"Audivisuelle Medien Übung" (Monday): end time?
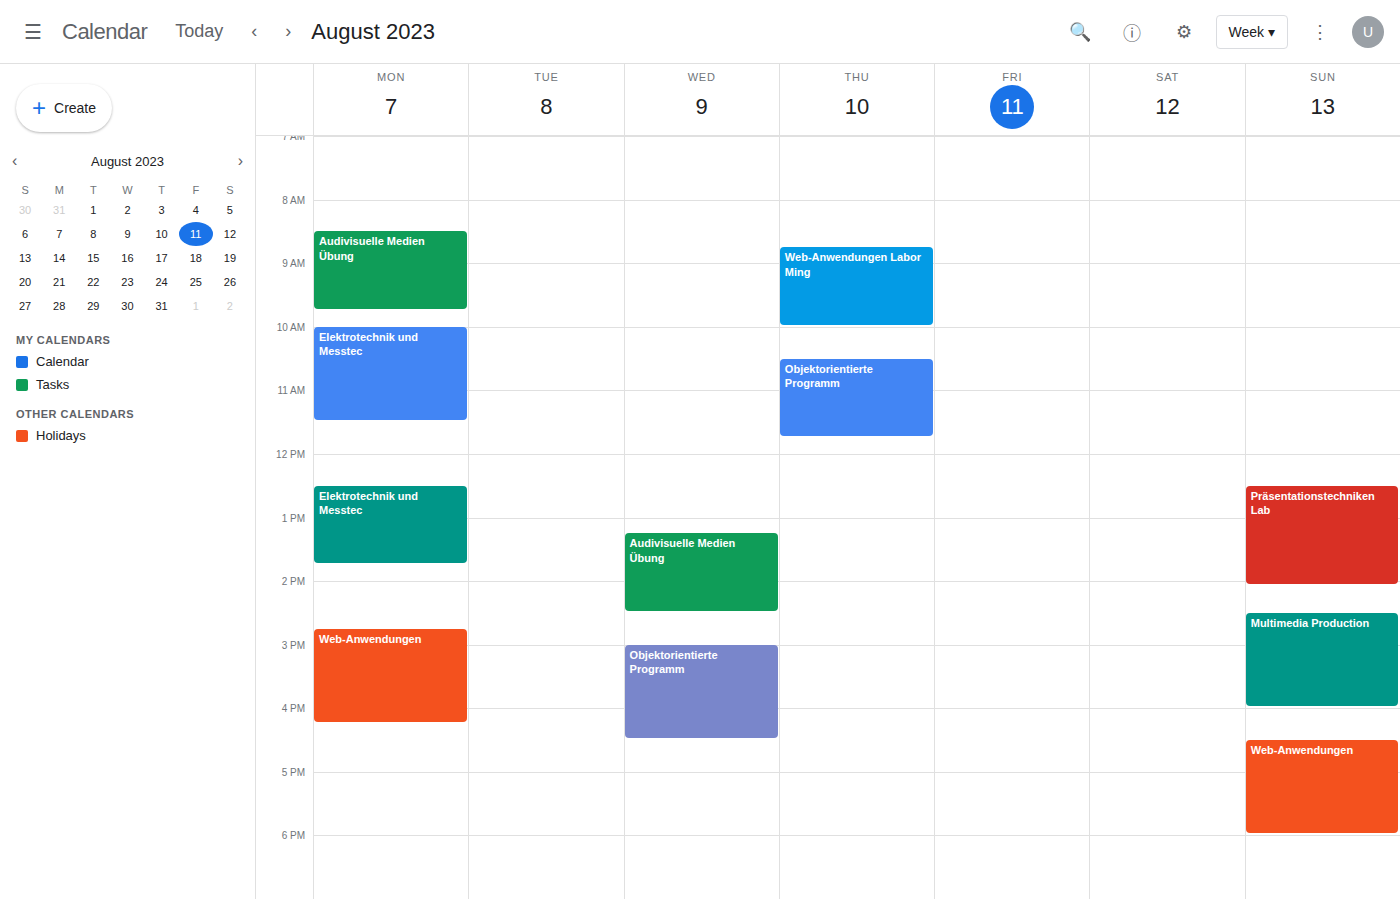
9:45 AM